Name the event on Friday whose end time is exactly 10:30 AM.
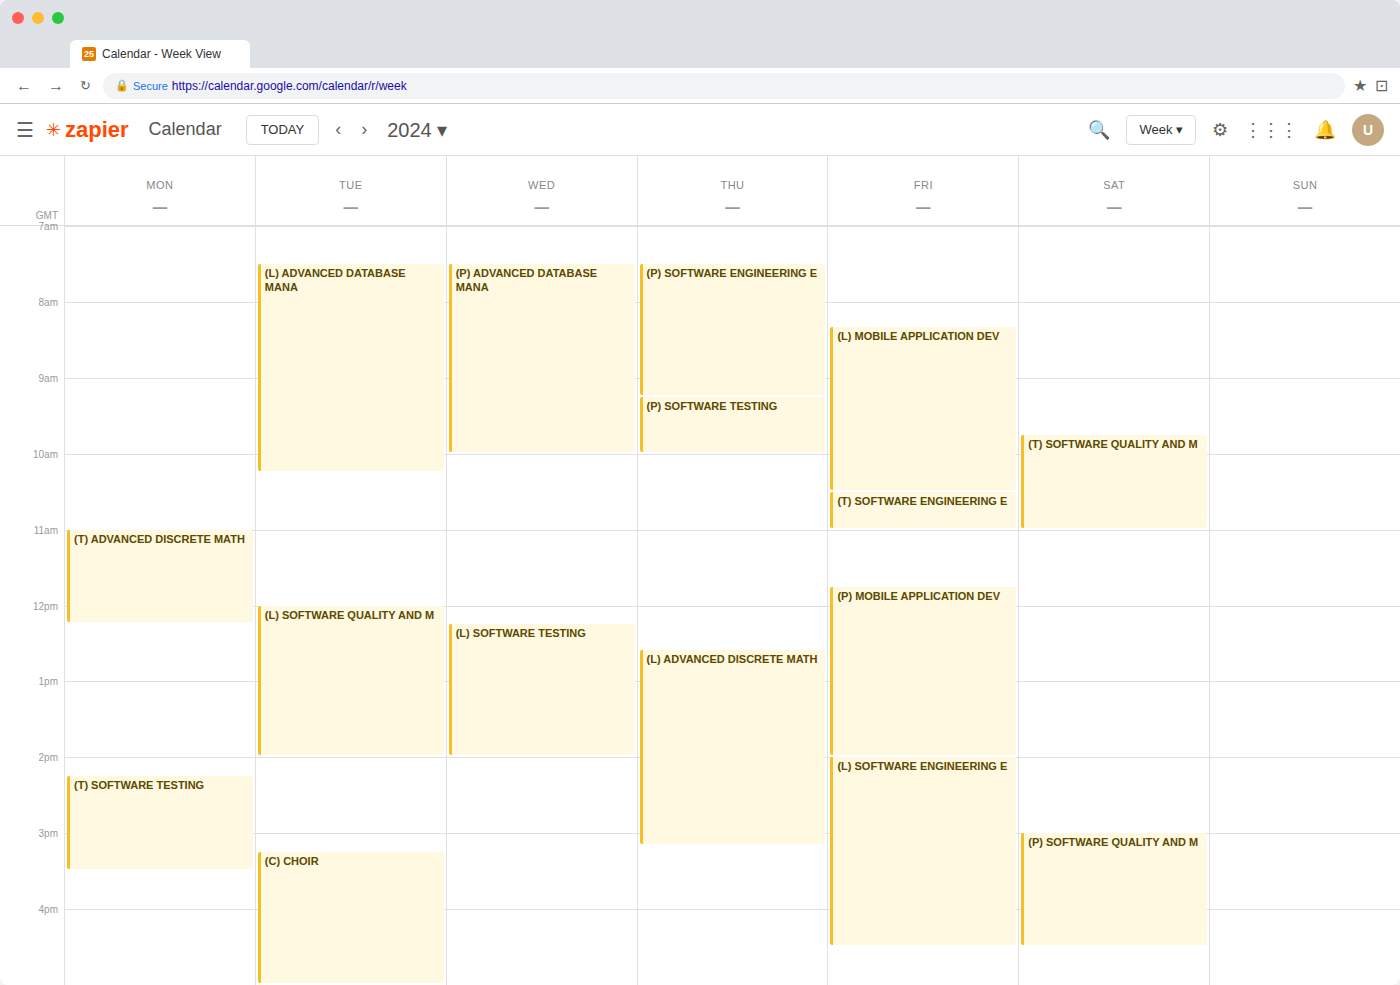
"(L) MOBILE APPLICATION DEV"